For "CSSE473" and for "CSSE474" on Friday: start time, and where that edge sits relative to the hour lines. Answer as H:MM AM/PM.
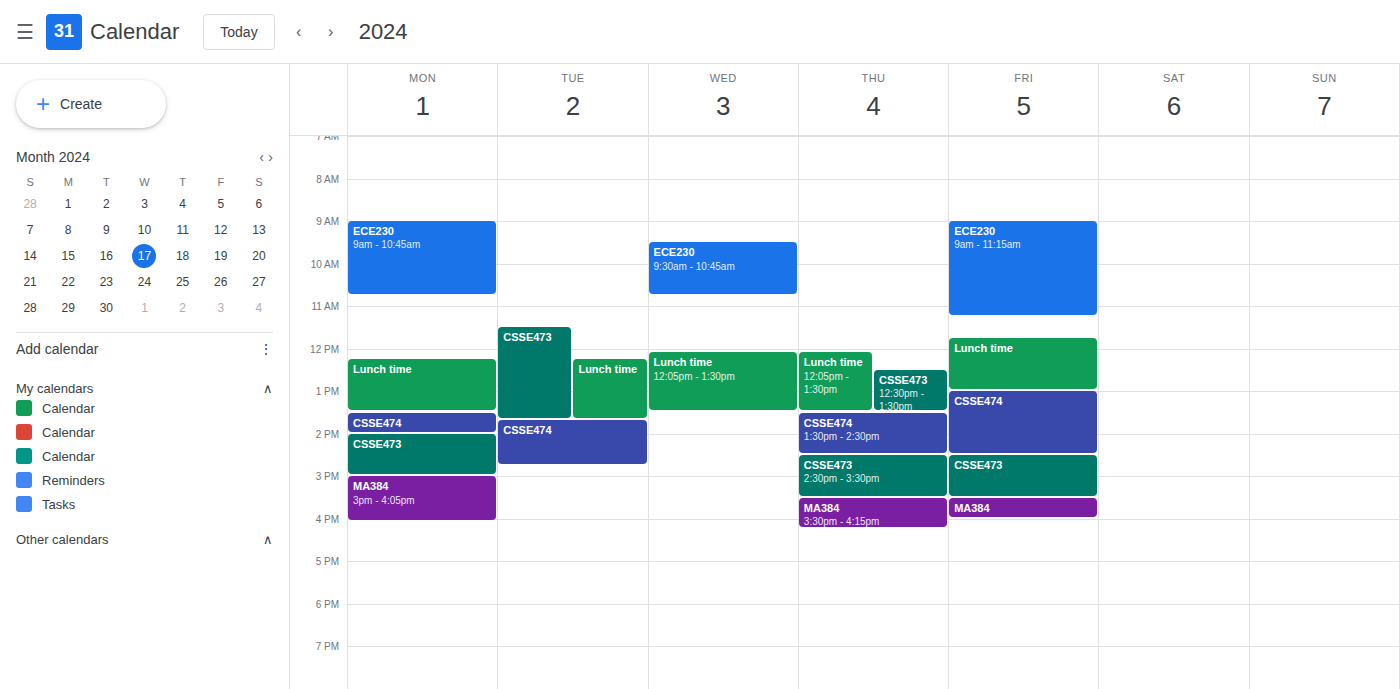
"CSSE473": 2:30 PM, halfway between the 2 PM and 3 PM lines. "CSSE474": 1:00 PM, exactly on the 1 PM line.